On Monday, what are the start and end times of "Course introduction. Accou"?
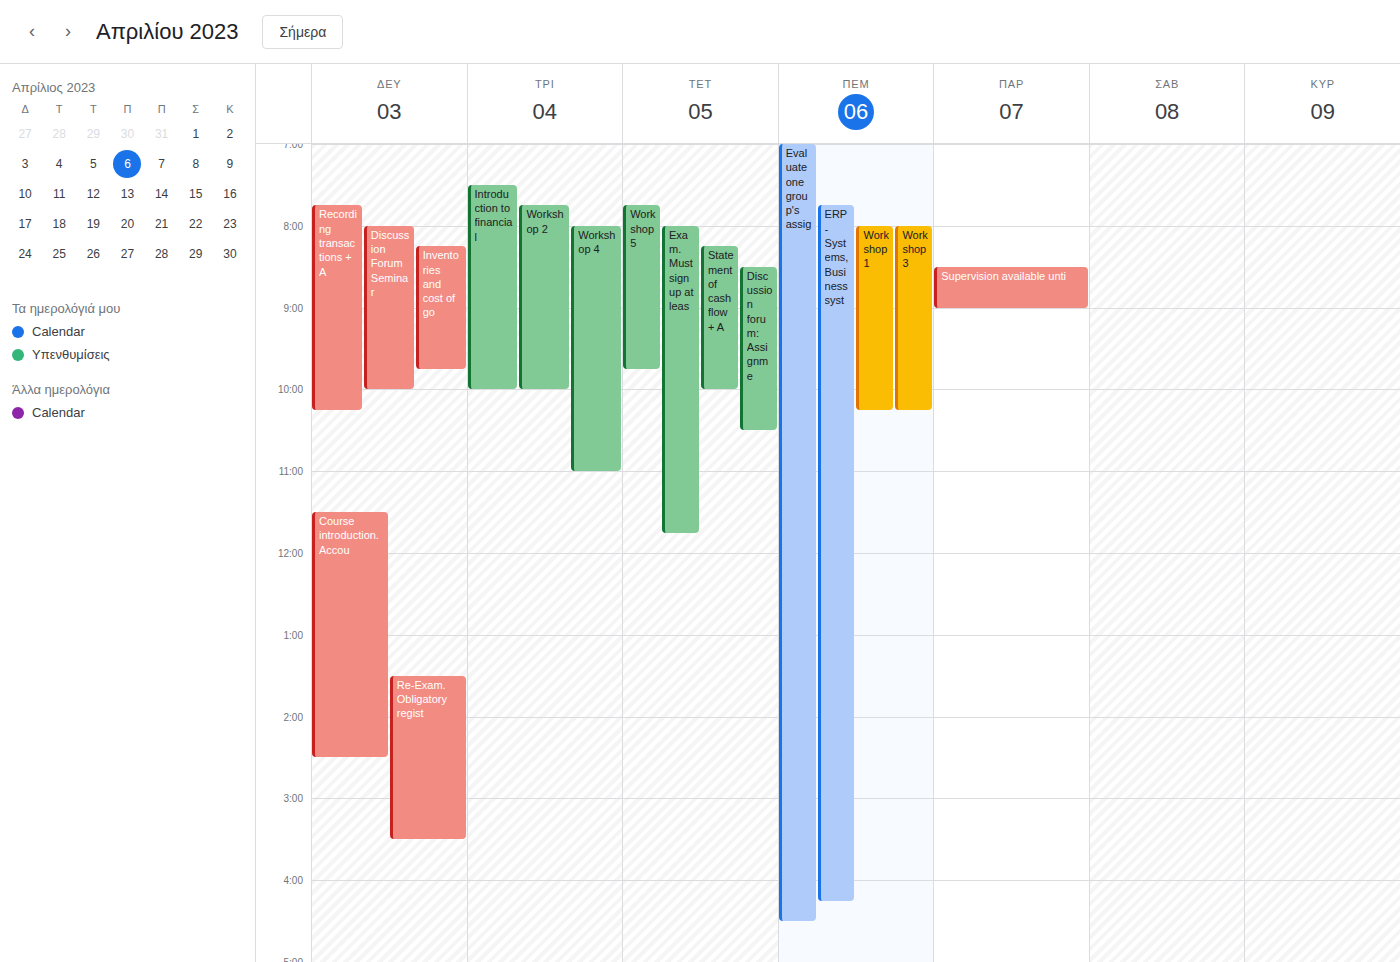
11:30 to 14:30